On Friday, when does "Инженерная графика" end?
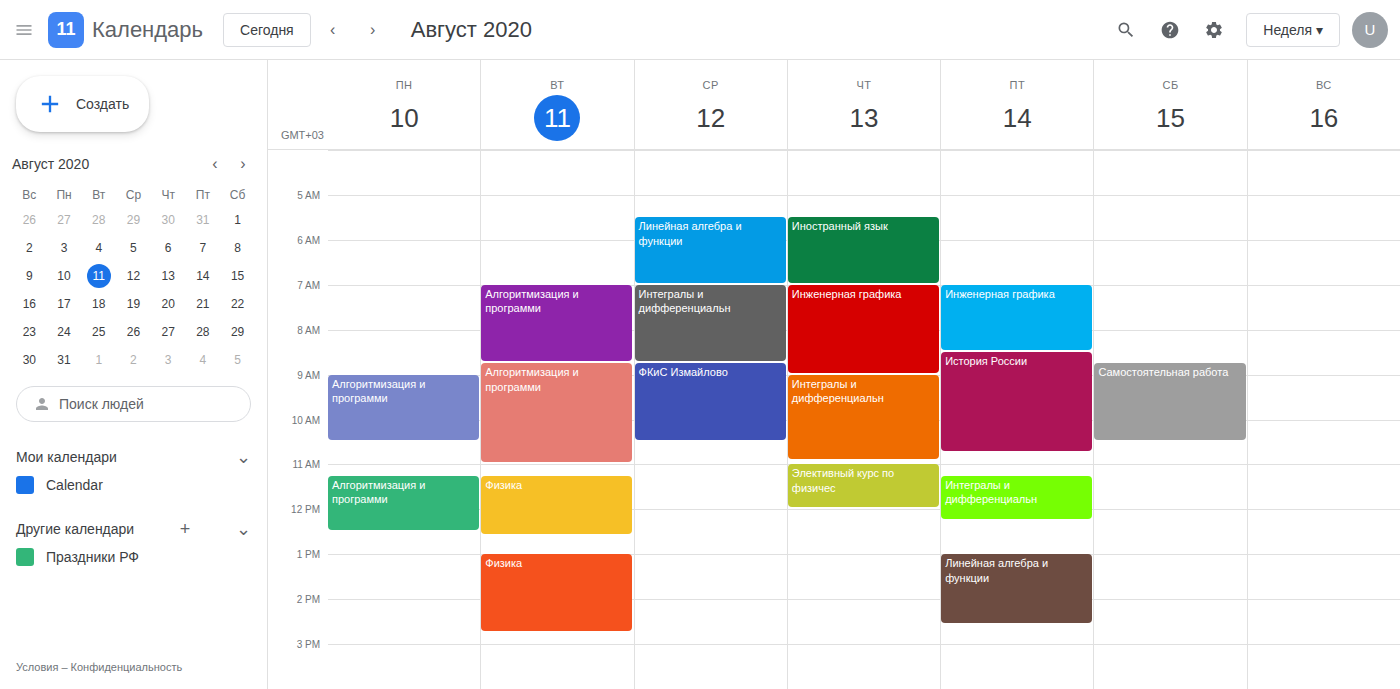
8:30 AM